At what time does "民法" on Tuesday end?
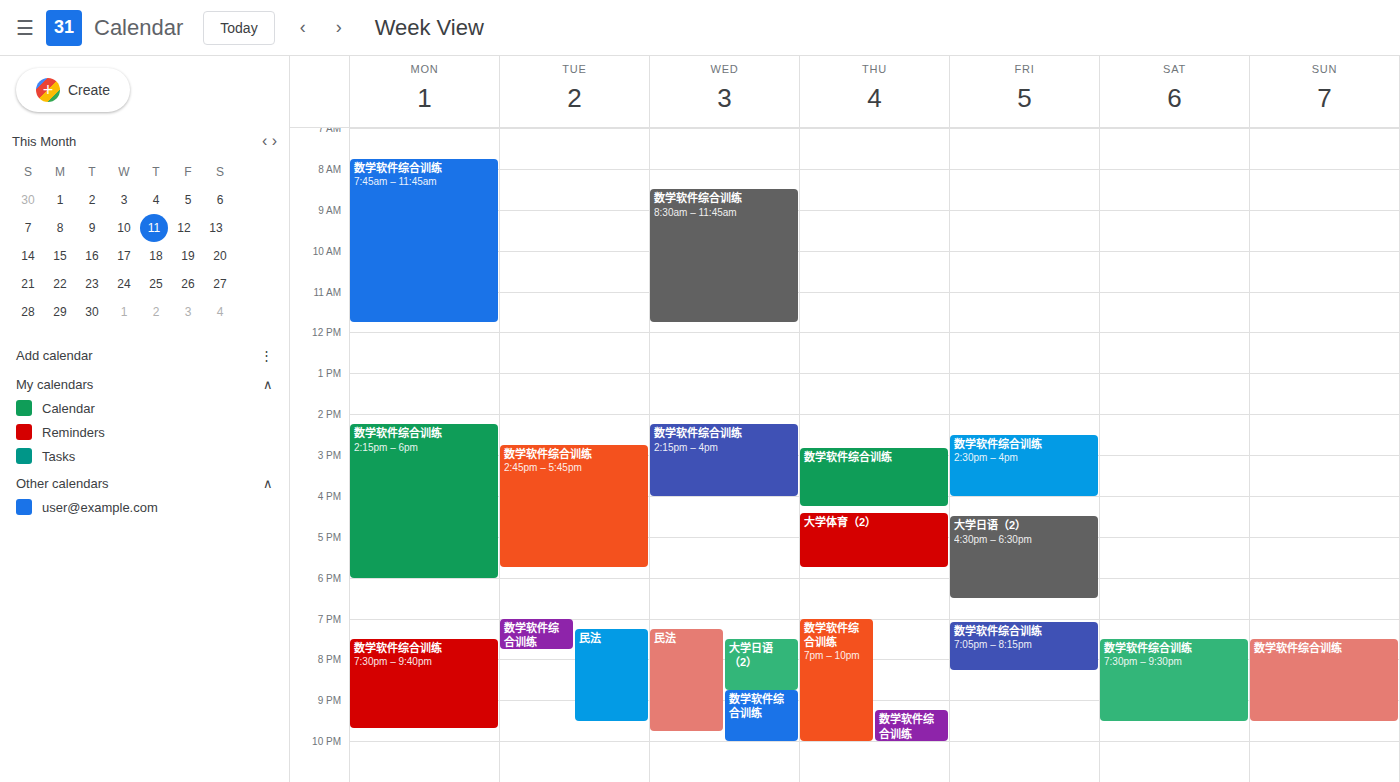
9:30 PM